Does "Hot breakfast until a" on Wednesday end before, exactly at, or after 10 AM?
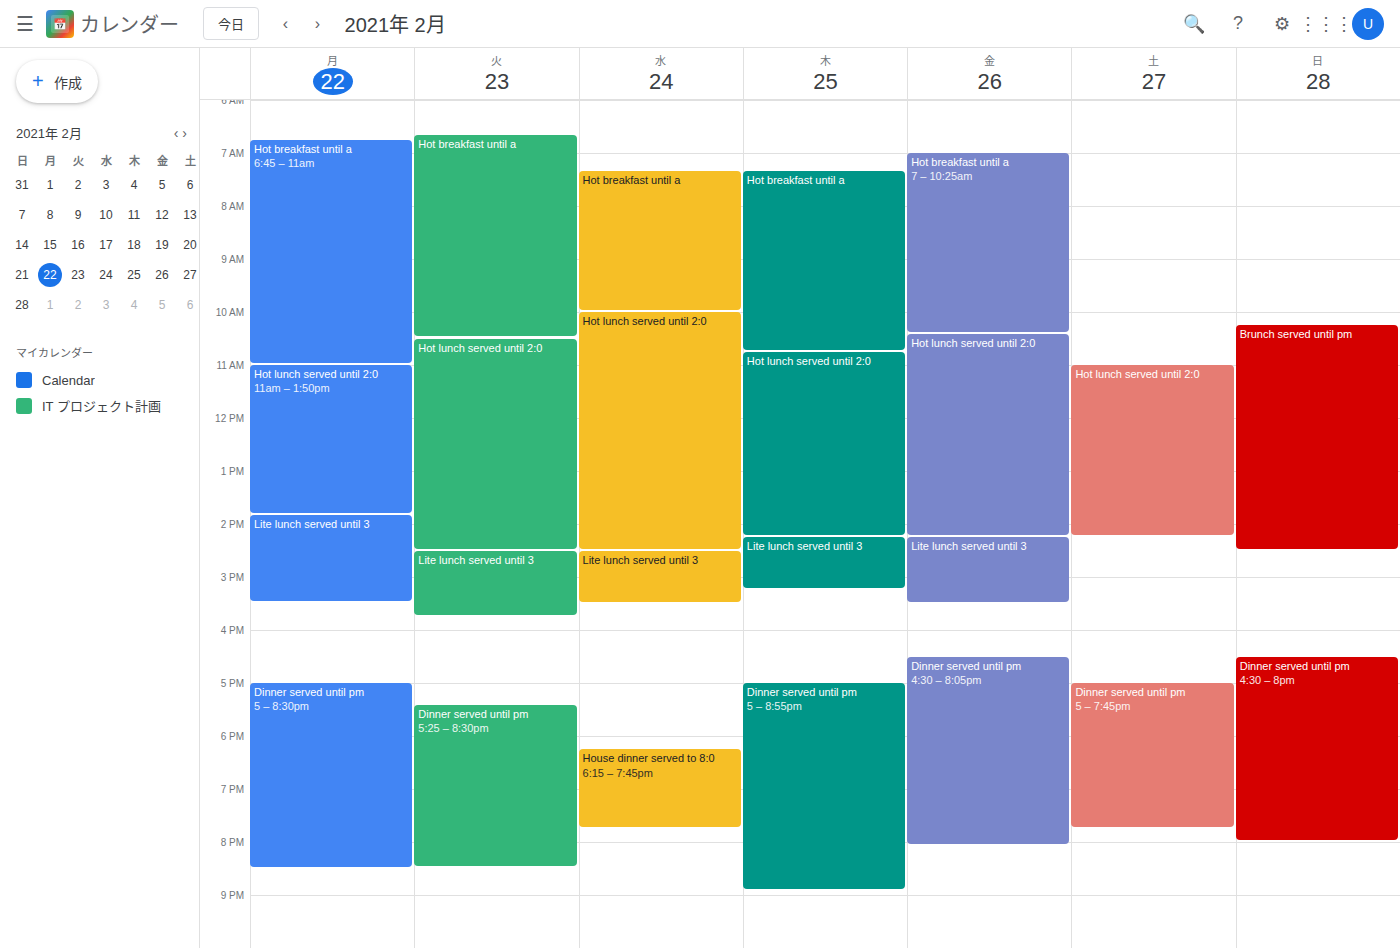
10:00 AM -- exactly at 10 AM, on the 10 AM line.